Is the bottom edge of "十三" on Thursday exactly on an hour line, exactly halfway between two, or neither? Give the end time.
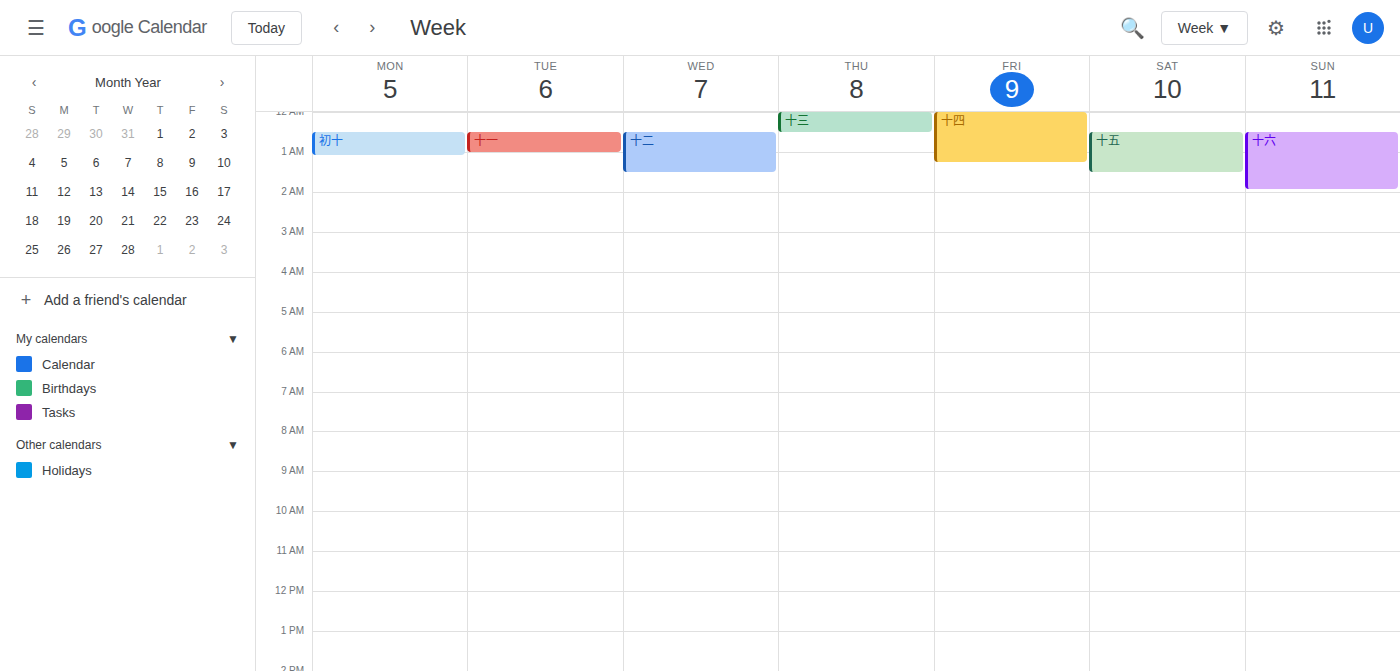
12:30 AM -- halfway between the 12 AM and 1 AM lines.